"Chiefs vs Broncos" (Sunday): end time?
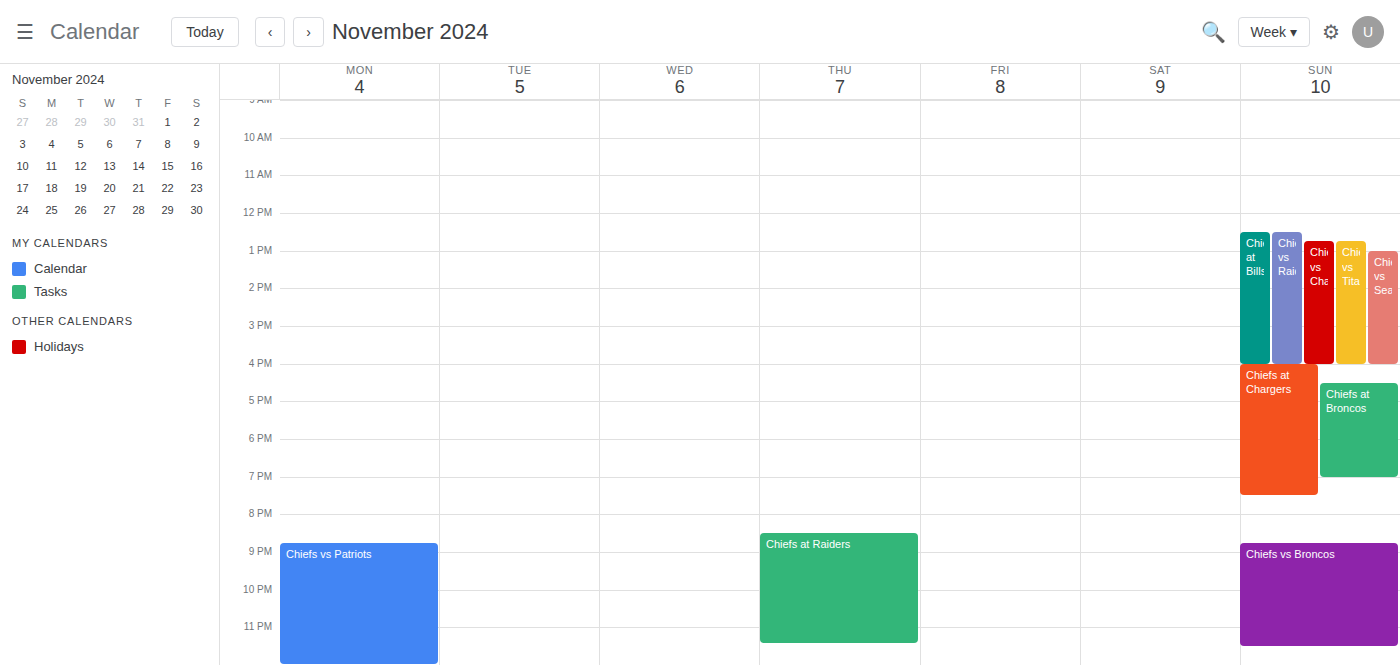
11:30 PM